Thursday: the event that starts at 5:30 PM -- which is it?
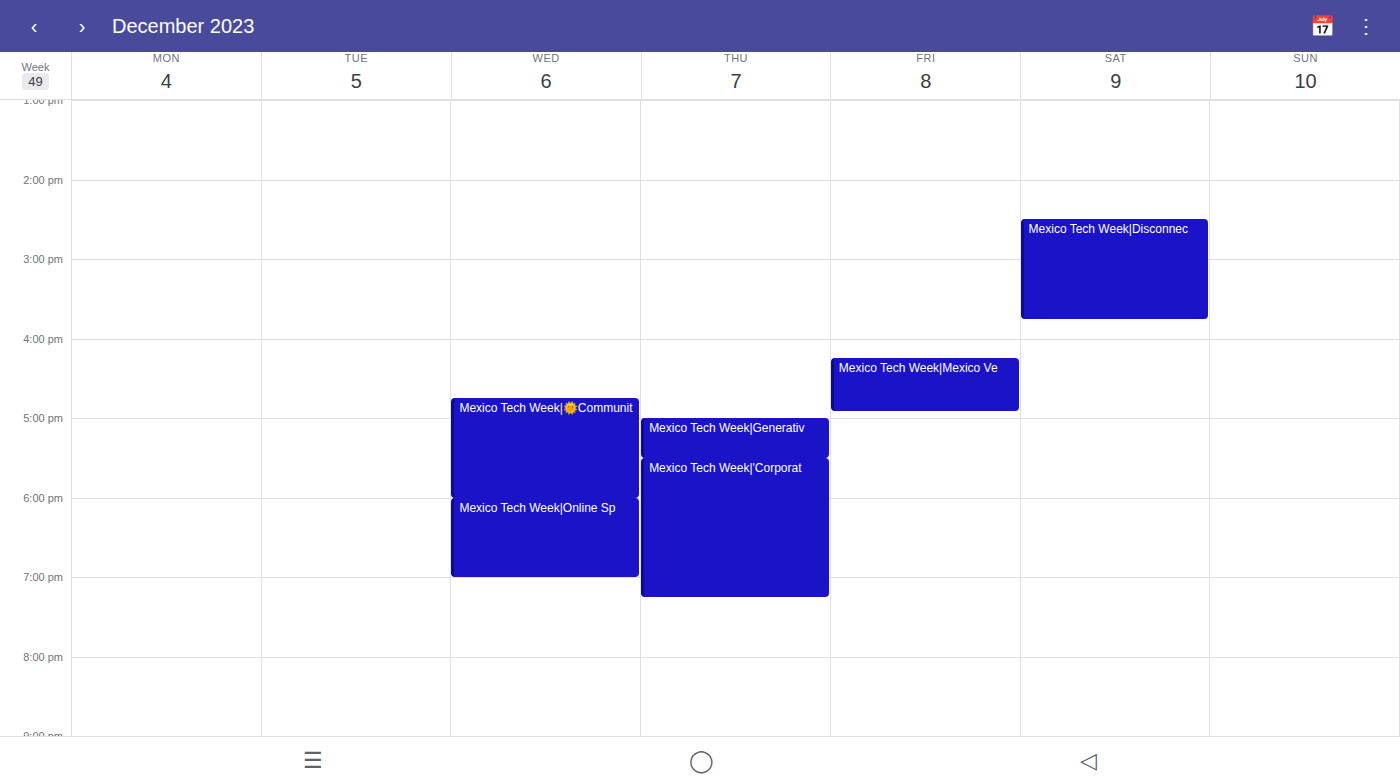
"Mexico Tech Week|'Corporat"